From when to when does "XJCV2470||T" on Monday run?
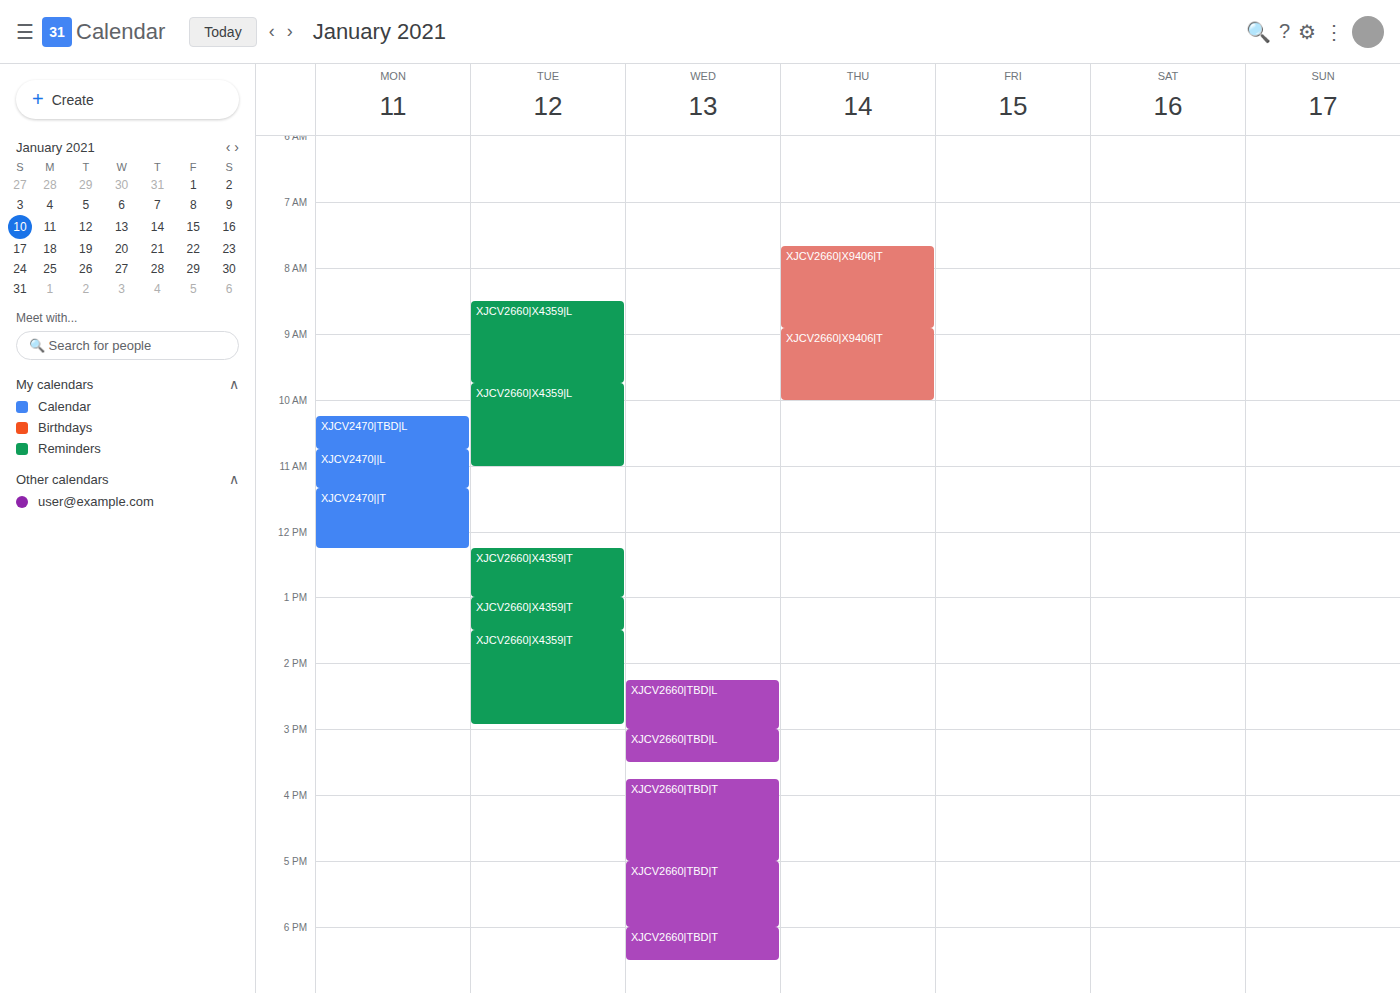
11:20 AM to 12:15 PM